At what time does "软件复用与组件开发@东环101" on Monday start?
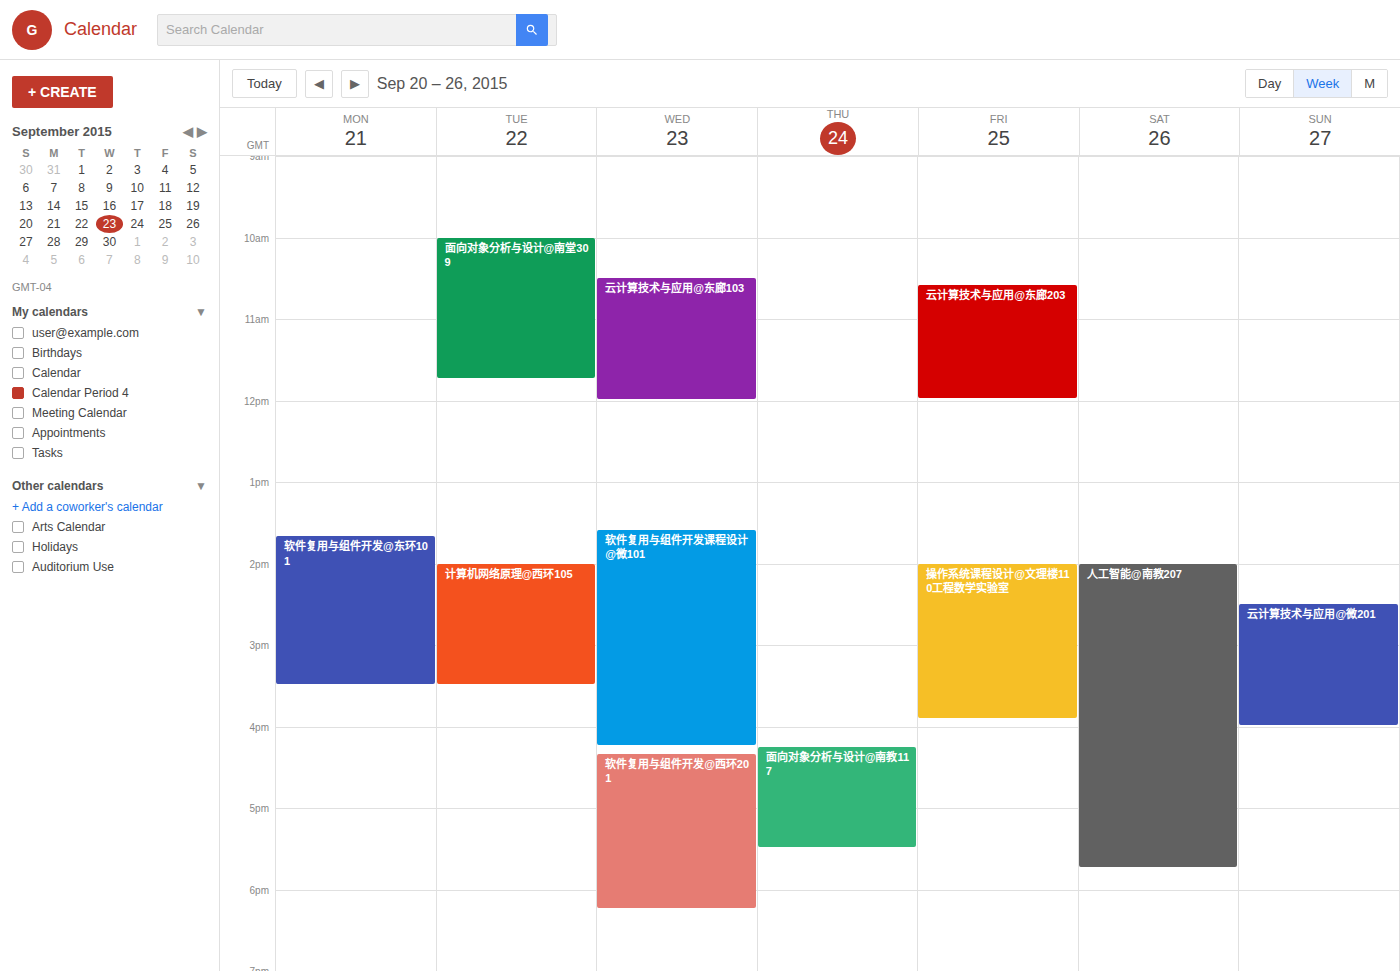
1:40 PM